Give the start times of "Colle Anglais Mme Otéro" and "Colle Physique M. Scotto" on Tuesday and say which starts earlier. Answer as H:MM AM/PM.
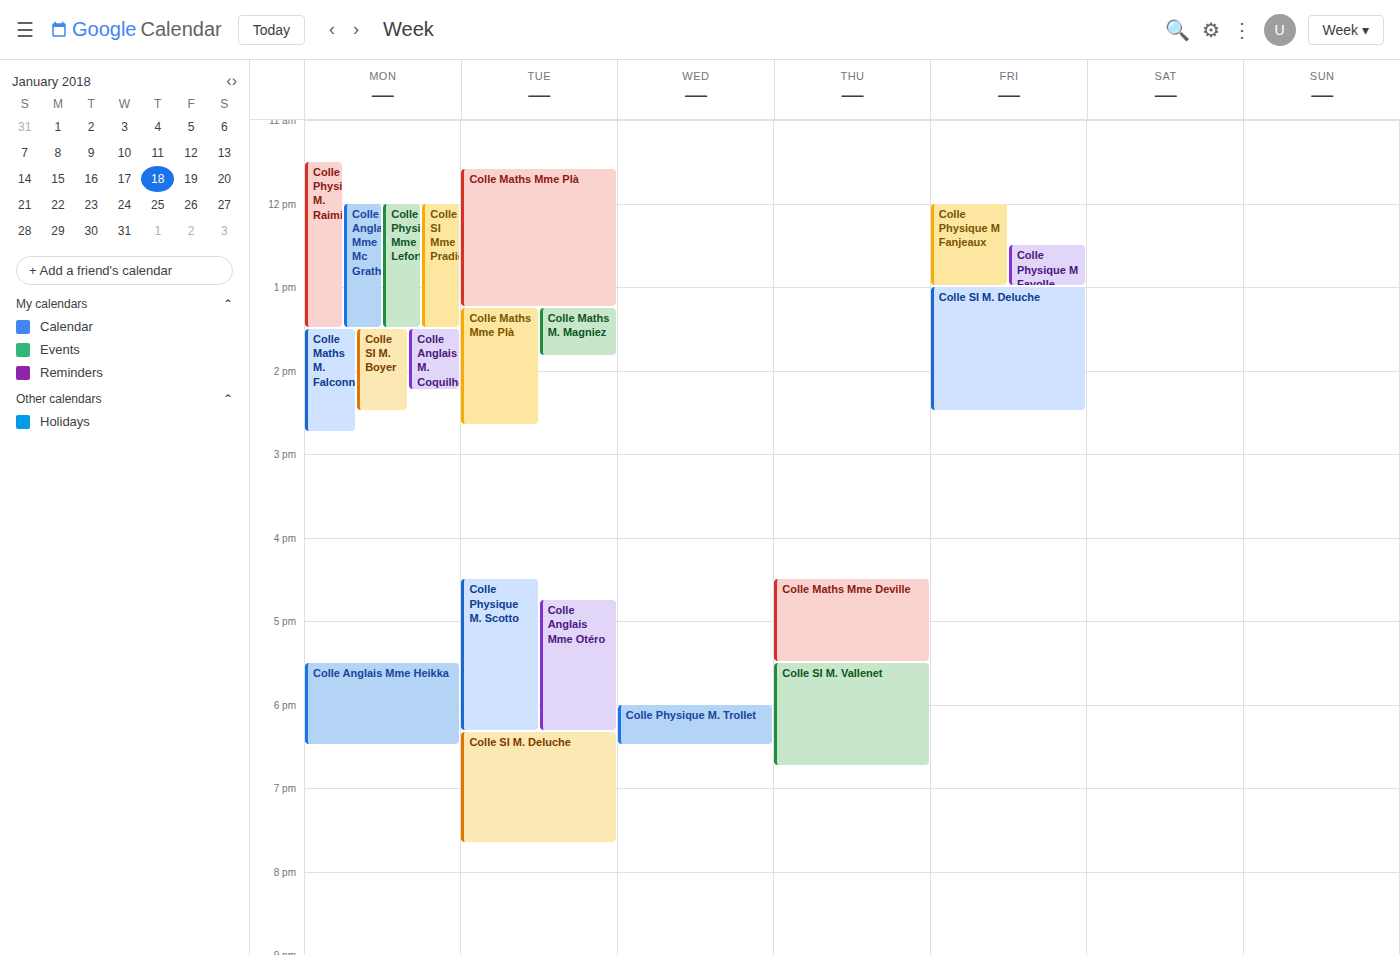
"Colle Physique M. Scotto" 4:30 PM; "Colle Anglais Mme Otéro" 4:45 PM.